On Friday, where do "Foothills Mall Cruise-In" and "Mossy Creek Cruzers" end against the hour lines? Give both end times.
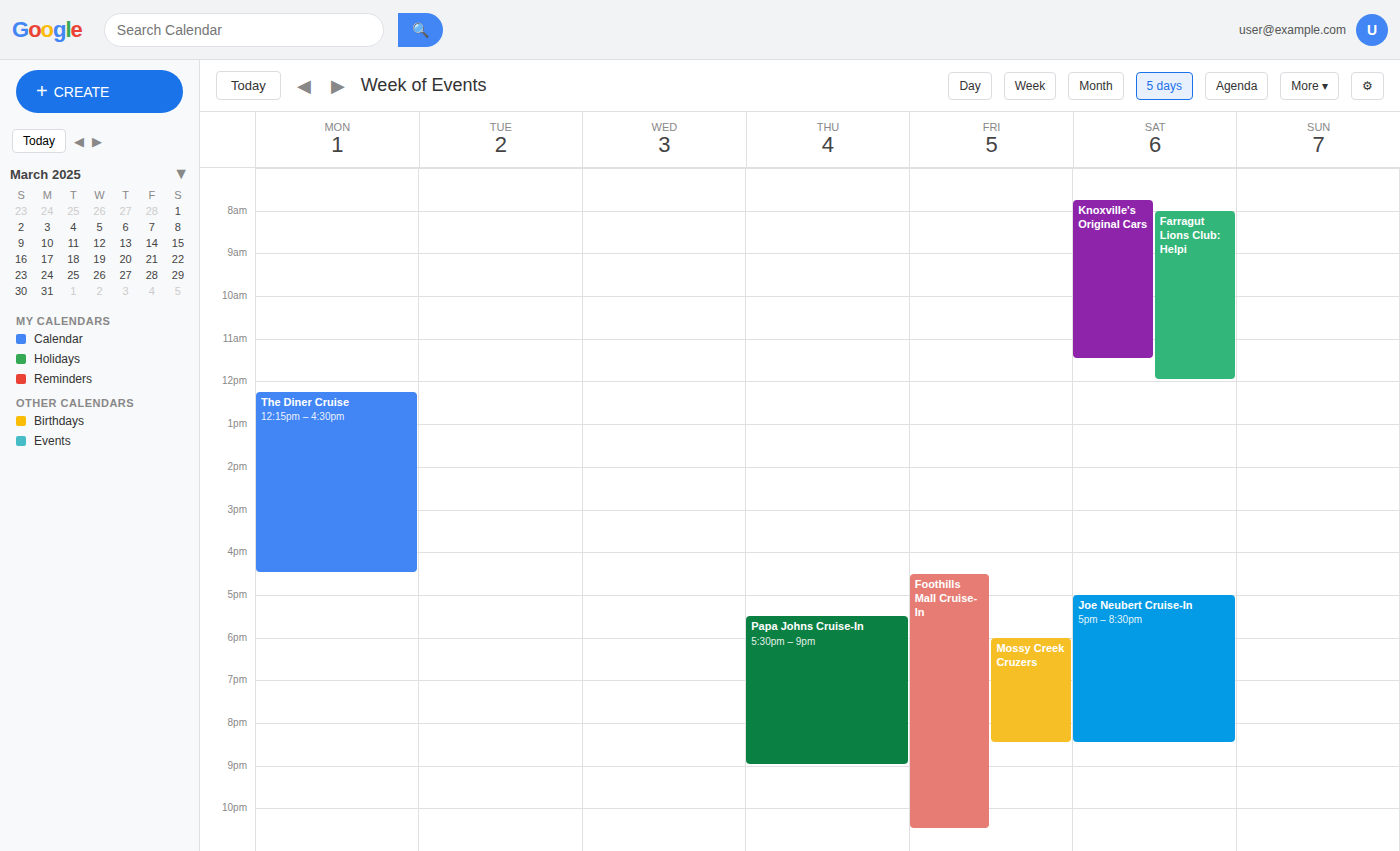
"Foothills Mall Cruise-In": 22:30, halfway between the 22:00 and 23:00 lines. "Mossy Creek Cruzers": 20:30, halfway between the 20:00 and 21:00 lines.